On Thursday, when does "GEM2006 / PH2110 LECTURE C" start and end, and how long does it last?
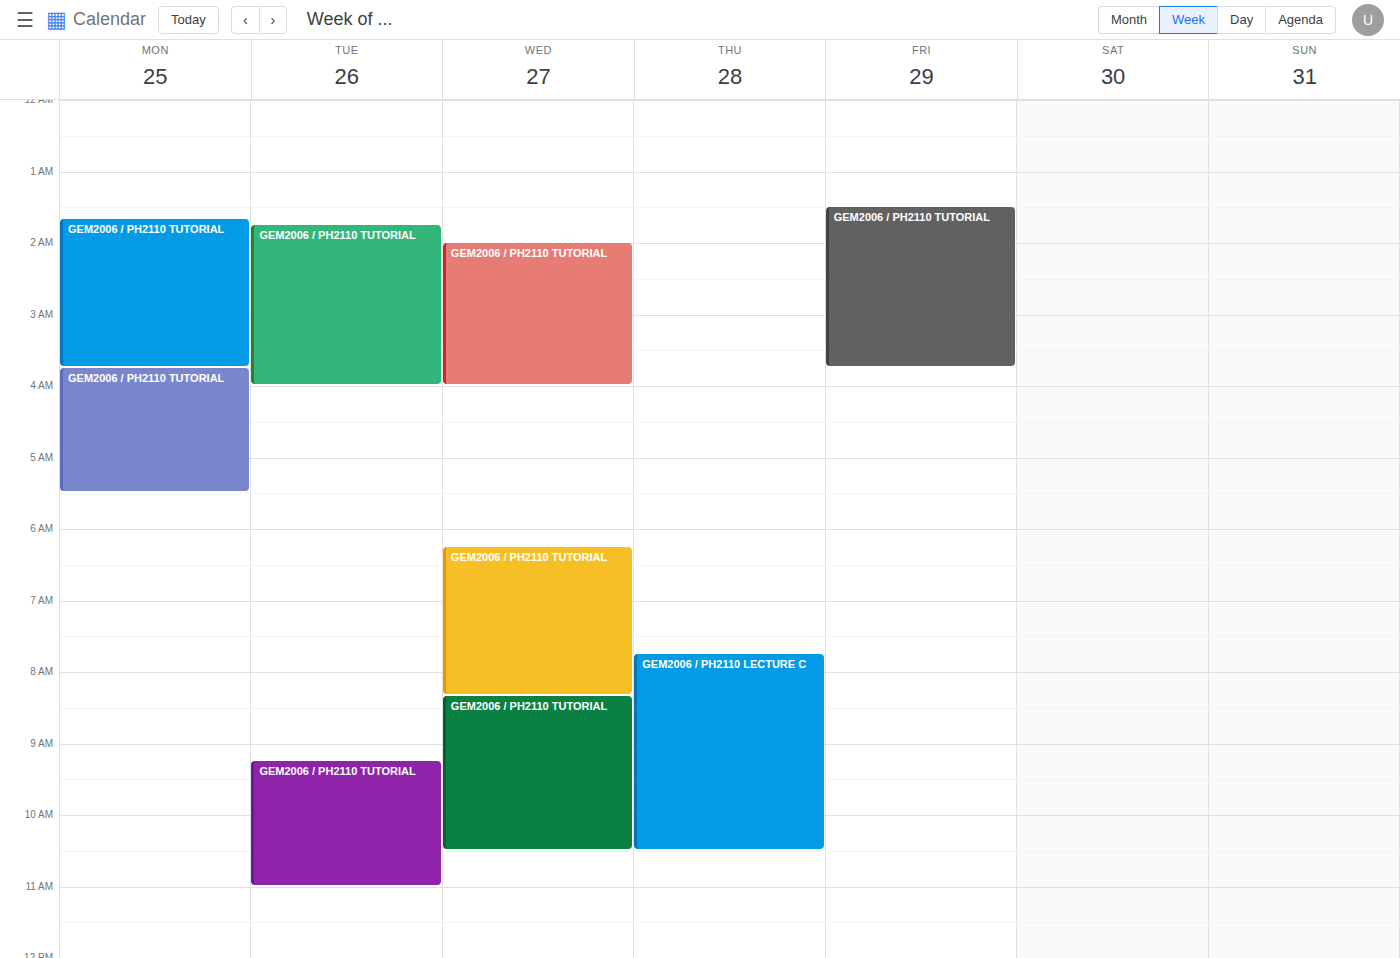
7:45 AM to 10:30 AM, 2 hours 45 minutes